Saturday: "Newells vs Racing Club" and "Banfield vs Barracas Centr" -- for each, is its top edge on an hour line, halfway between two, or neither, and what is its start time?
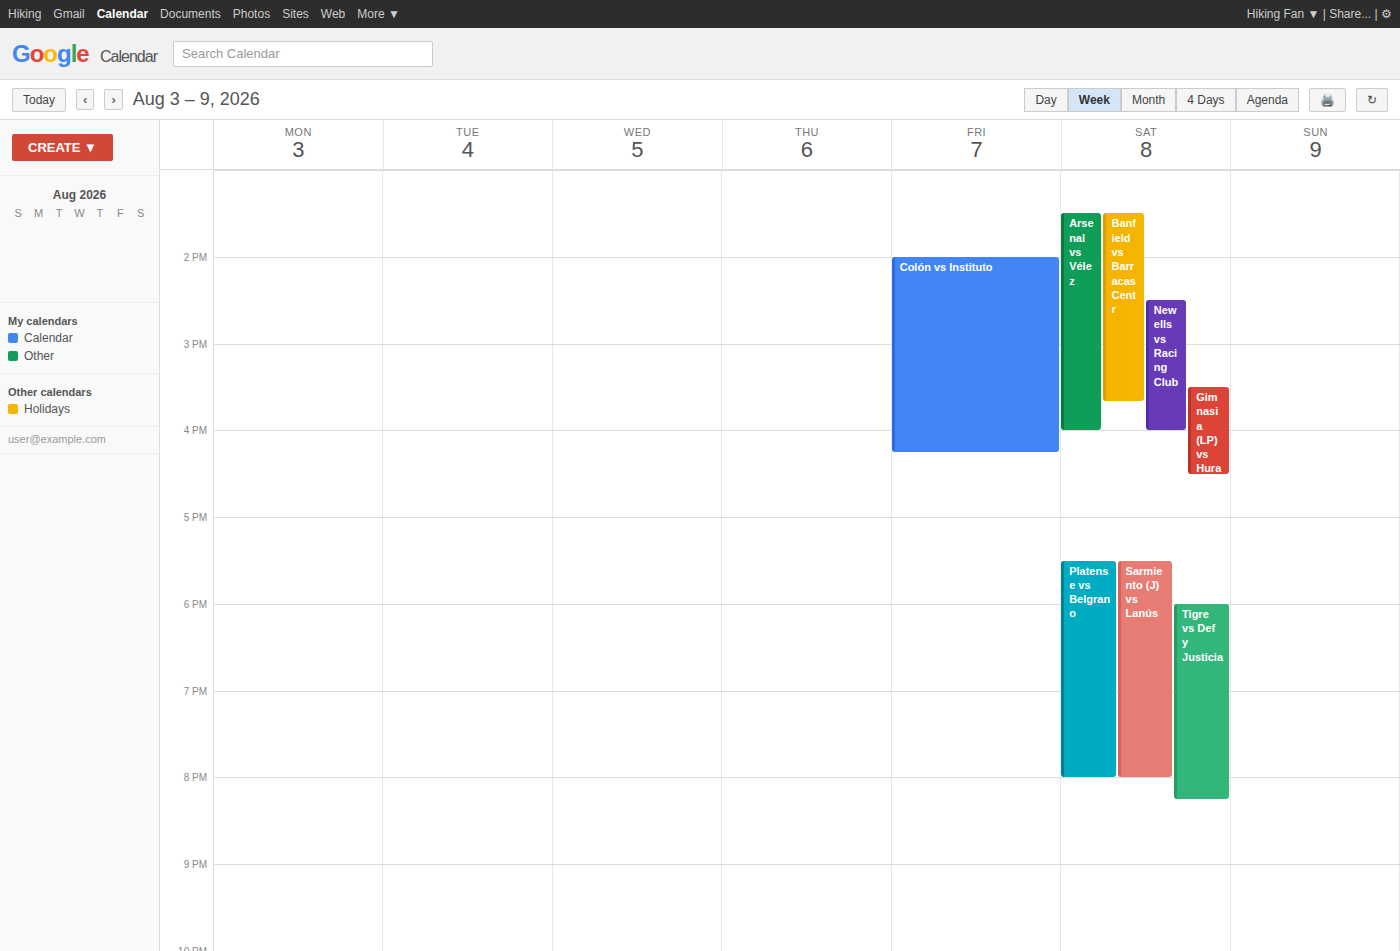
"Newells vs Racing Club": 2:30 PM, halfway between the 2 PM and 3 PM lines. "Banfield vs Barracas Centr": 1:30 PM, halfway between the 1 PM and 2 PM lines.